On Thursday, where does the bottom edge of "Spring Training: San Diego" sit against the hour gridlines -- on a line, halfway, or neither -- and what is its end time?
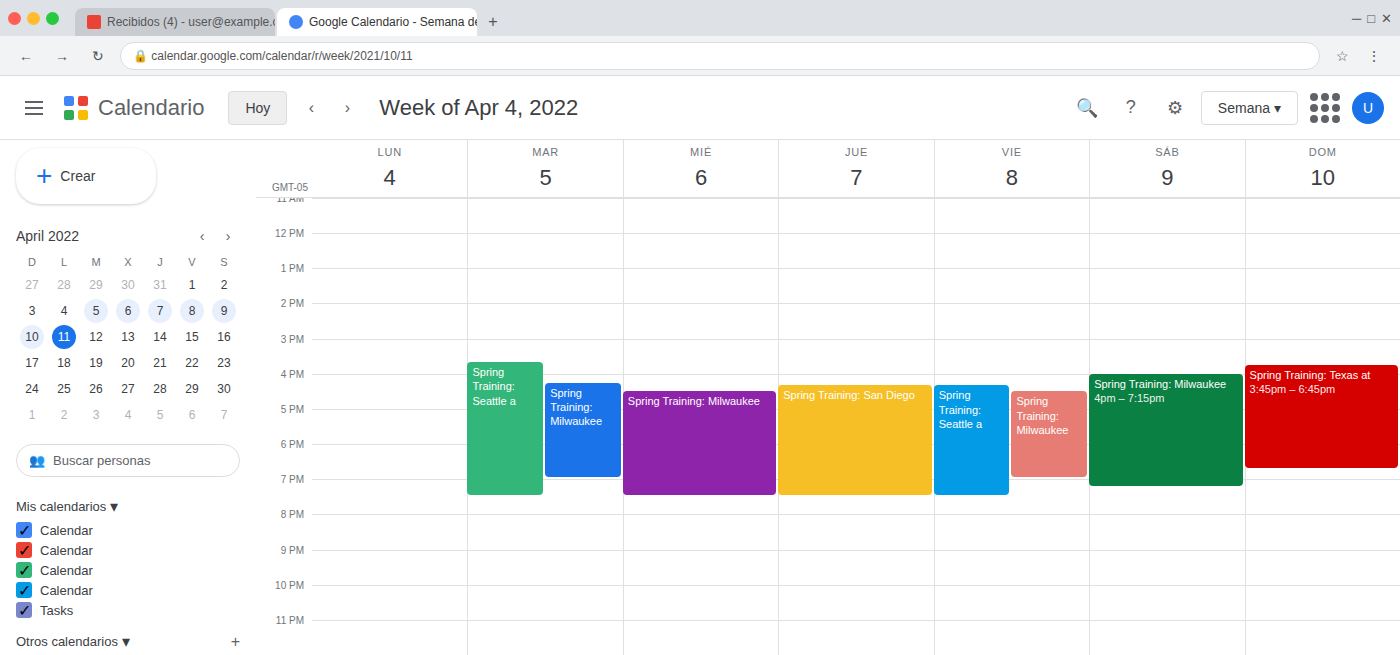
7:30 PM -- halfway between the 7 PM and 8 PM lines.